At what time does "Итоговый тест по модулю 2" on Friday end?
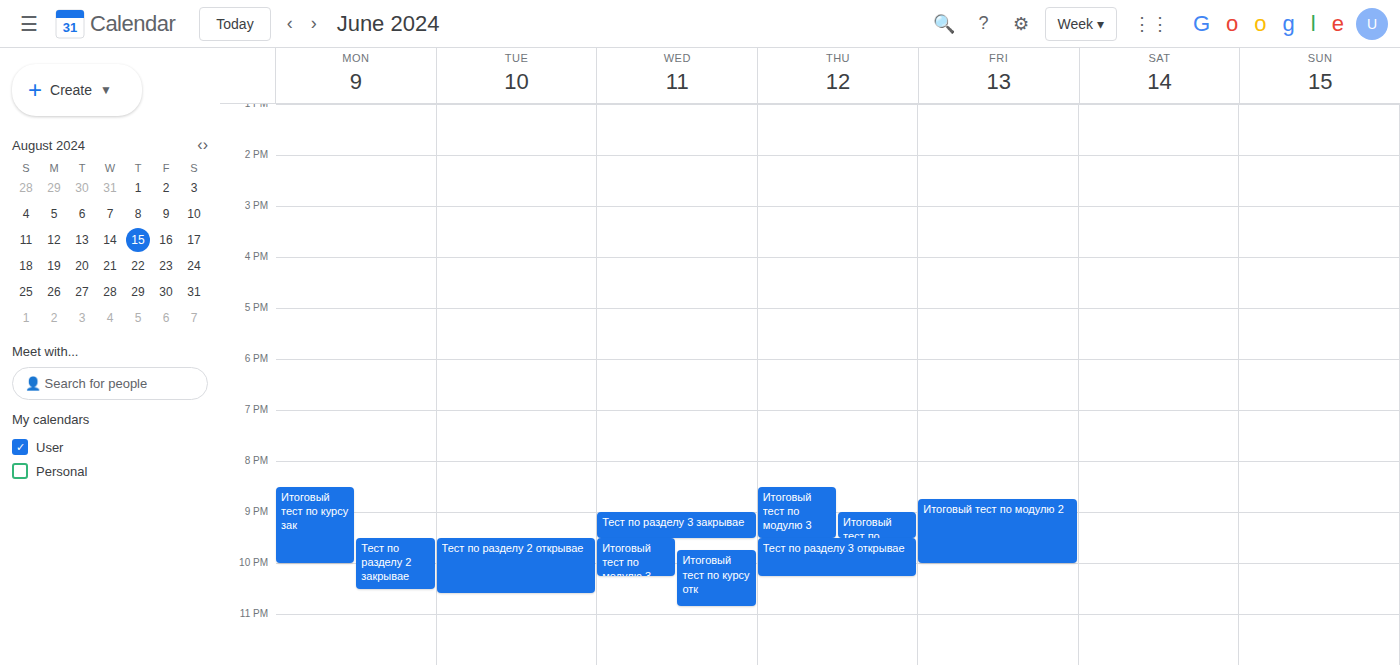
10:00 PM